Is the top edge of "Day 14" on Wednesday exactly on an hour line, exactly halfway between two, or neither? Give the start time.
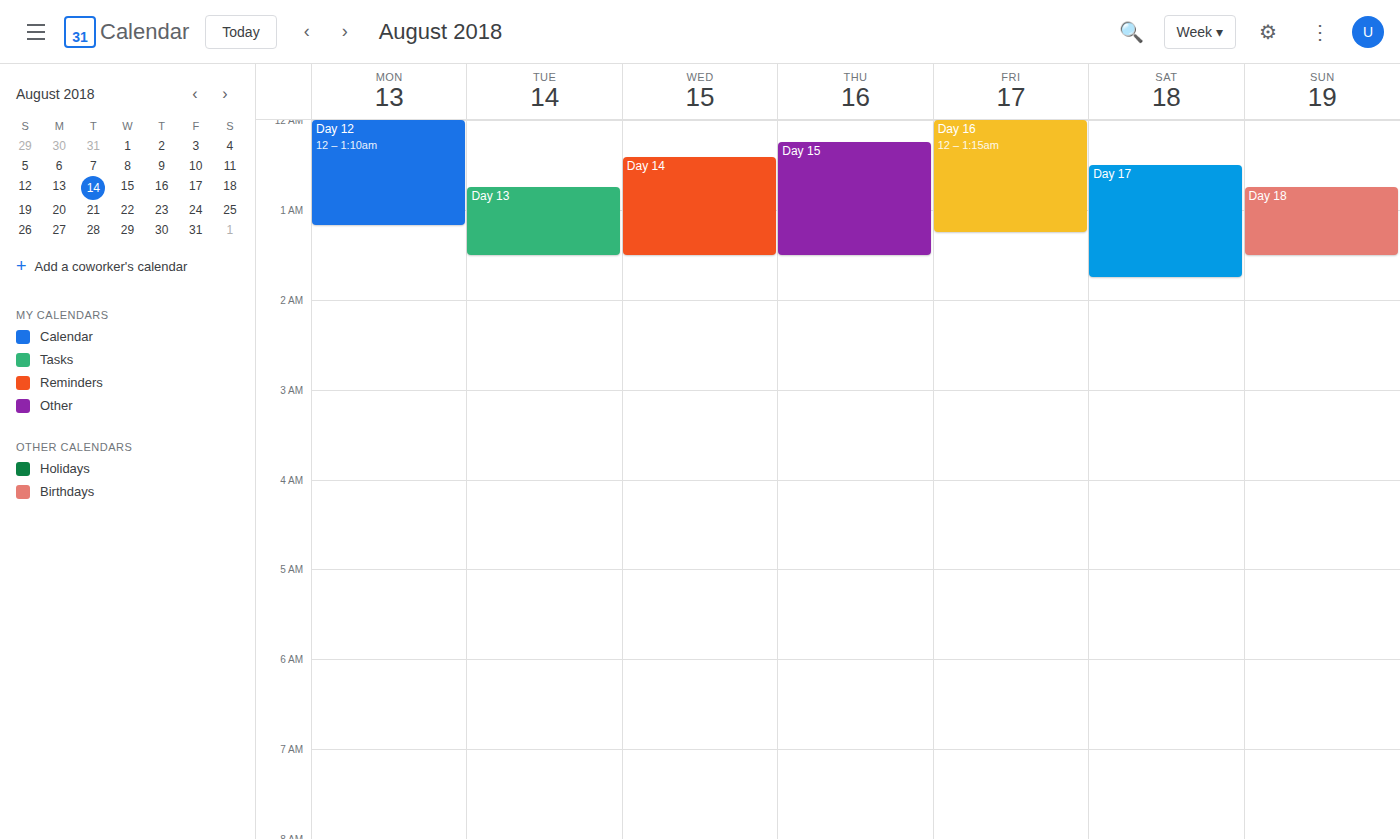
12:25 AM -- neither: 25 minutes below the 12 AM line and 35 minutes above the 1 AM line.